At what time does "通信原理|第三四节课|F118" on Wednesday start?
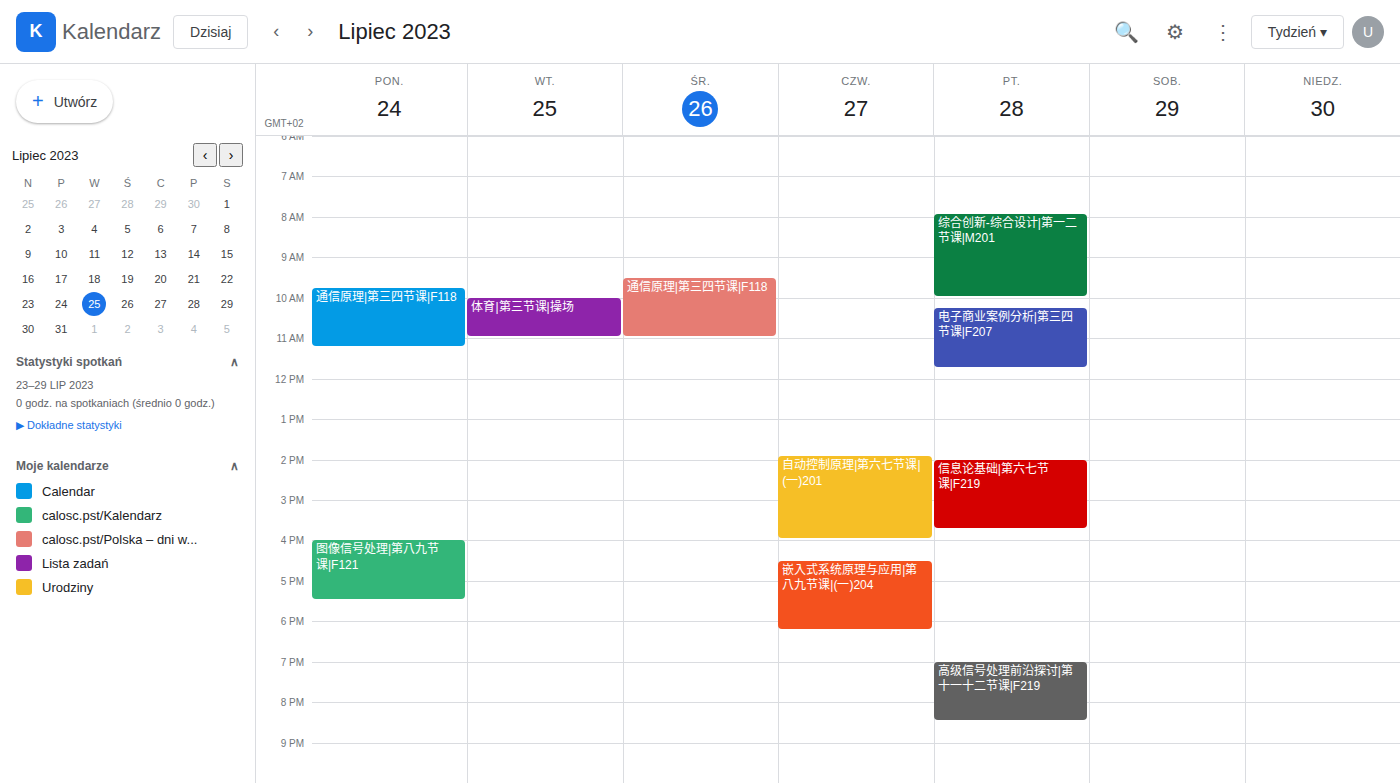
09:30